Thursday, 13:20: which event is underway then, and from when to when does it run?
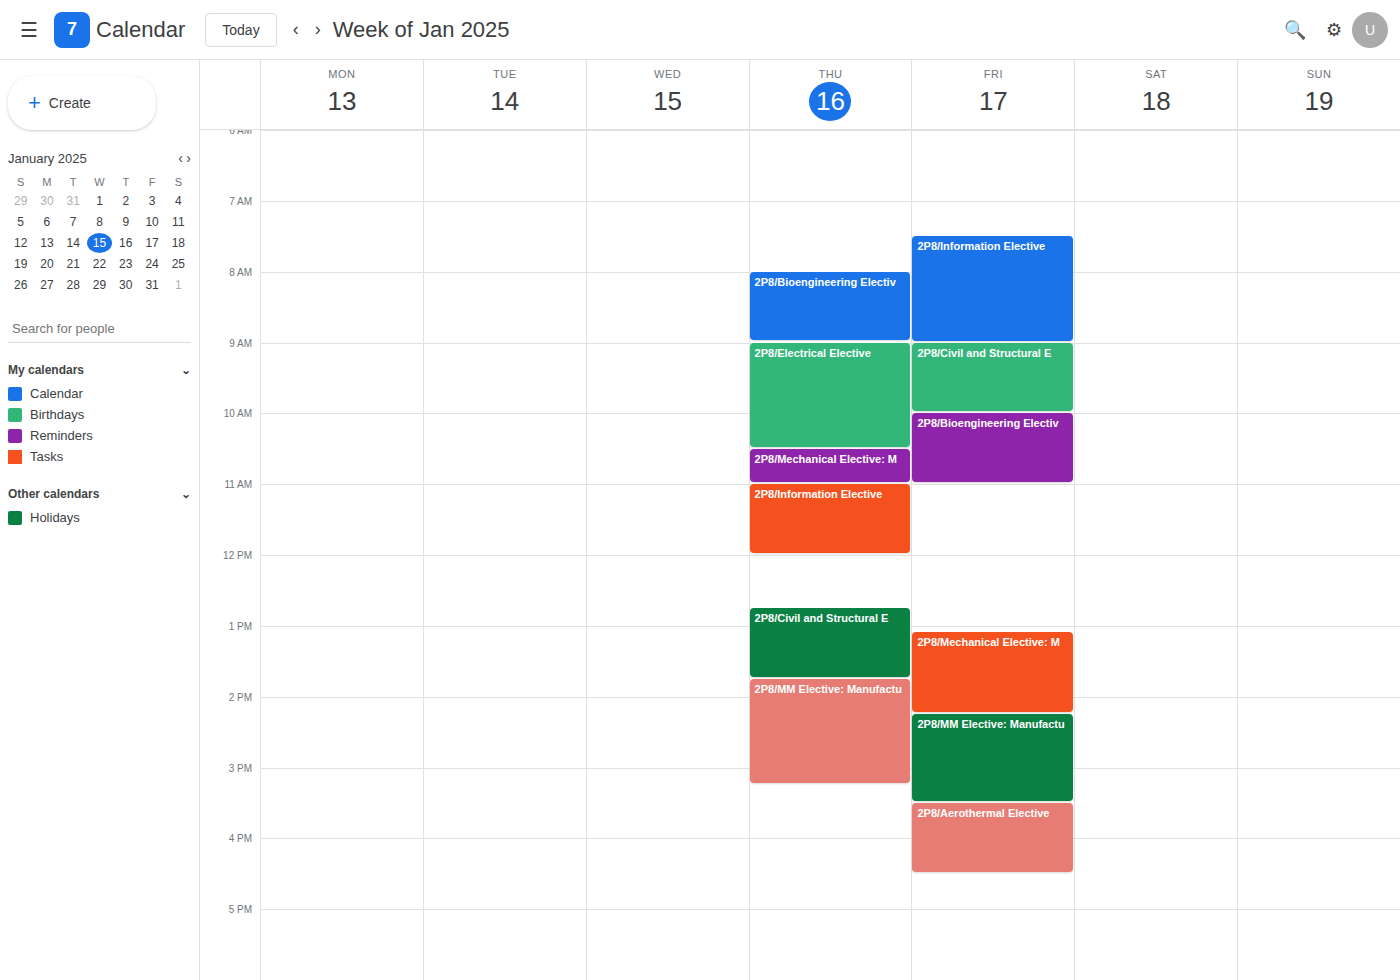
"2P8/Civil and Structural E", 12:45 to 13:45